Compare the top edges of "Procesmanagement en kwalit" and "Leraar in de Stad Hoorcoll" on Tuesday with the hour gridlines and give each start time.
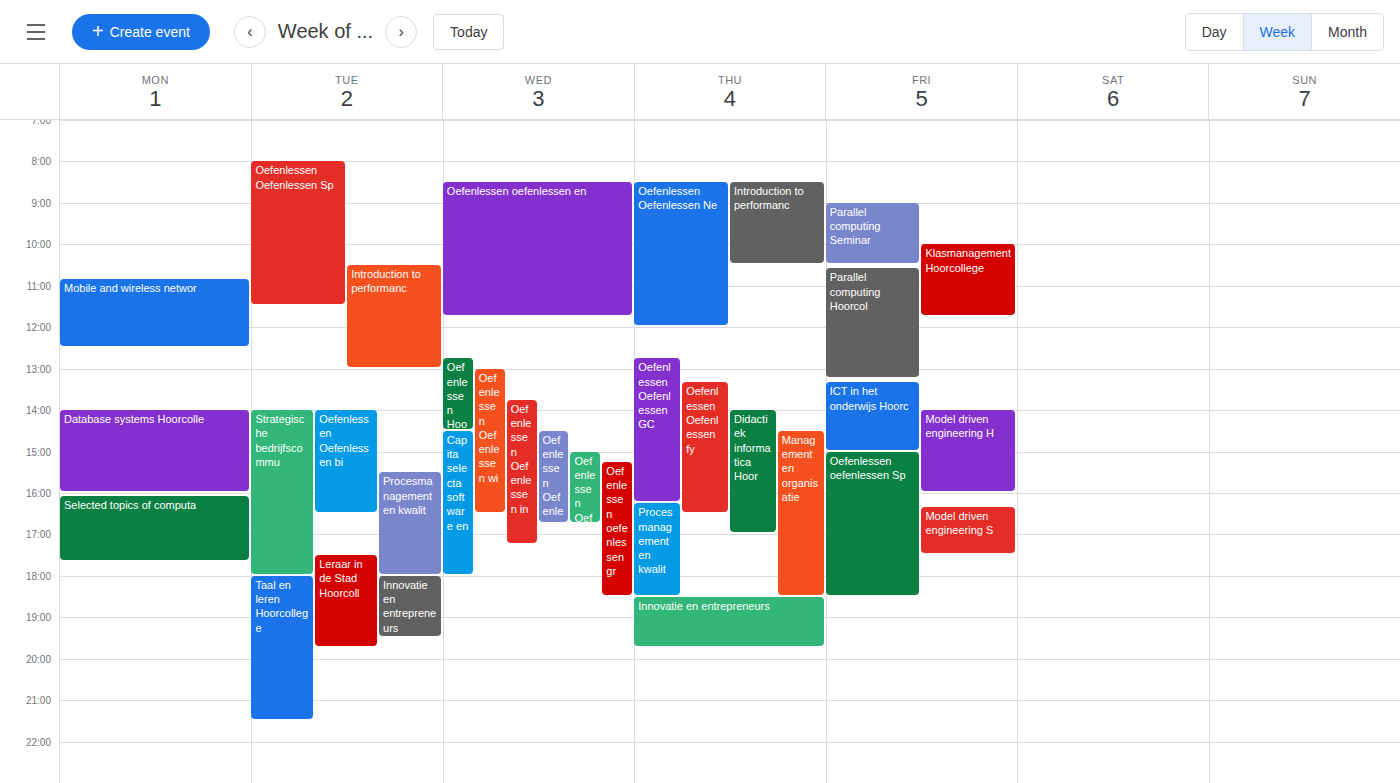
"Procesmanagement en kwalit": 3:30 PM, halfway between the 3 PM and 4 PM lines. "Leraar in de Stad Hoorcoll": 5:30 PM, halfway between the 5 PM and 6 PM lines.